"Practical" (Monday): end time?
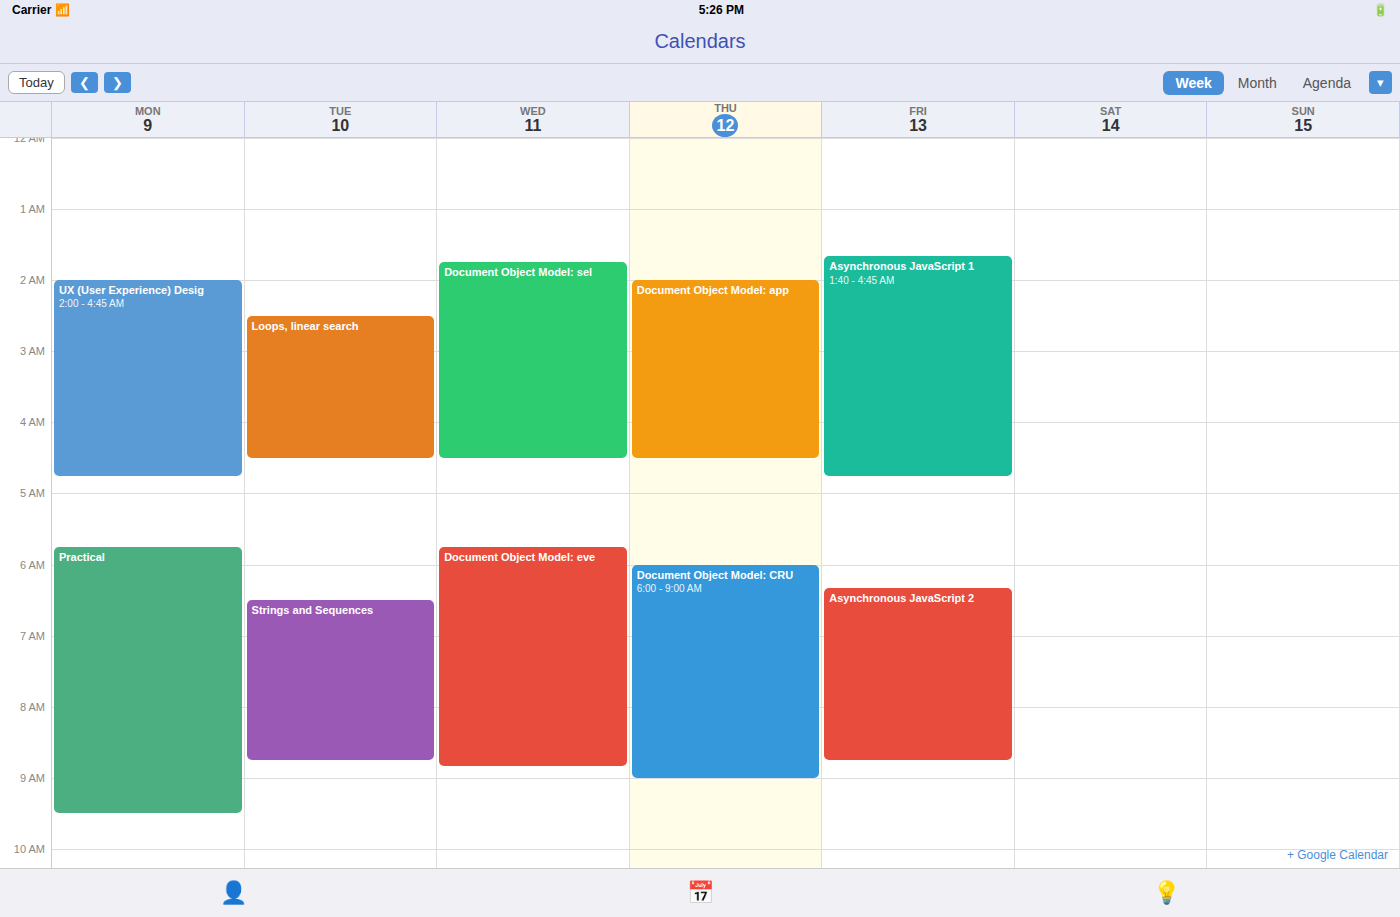
9:30 AM